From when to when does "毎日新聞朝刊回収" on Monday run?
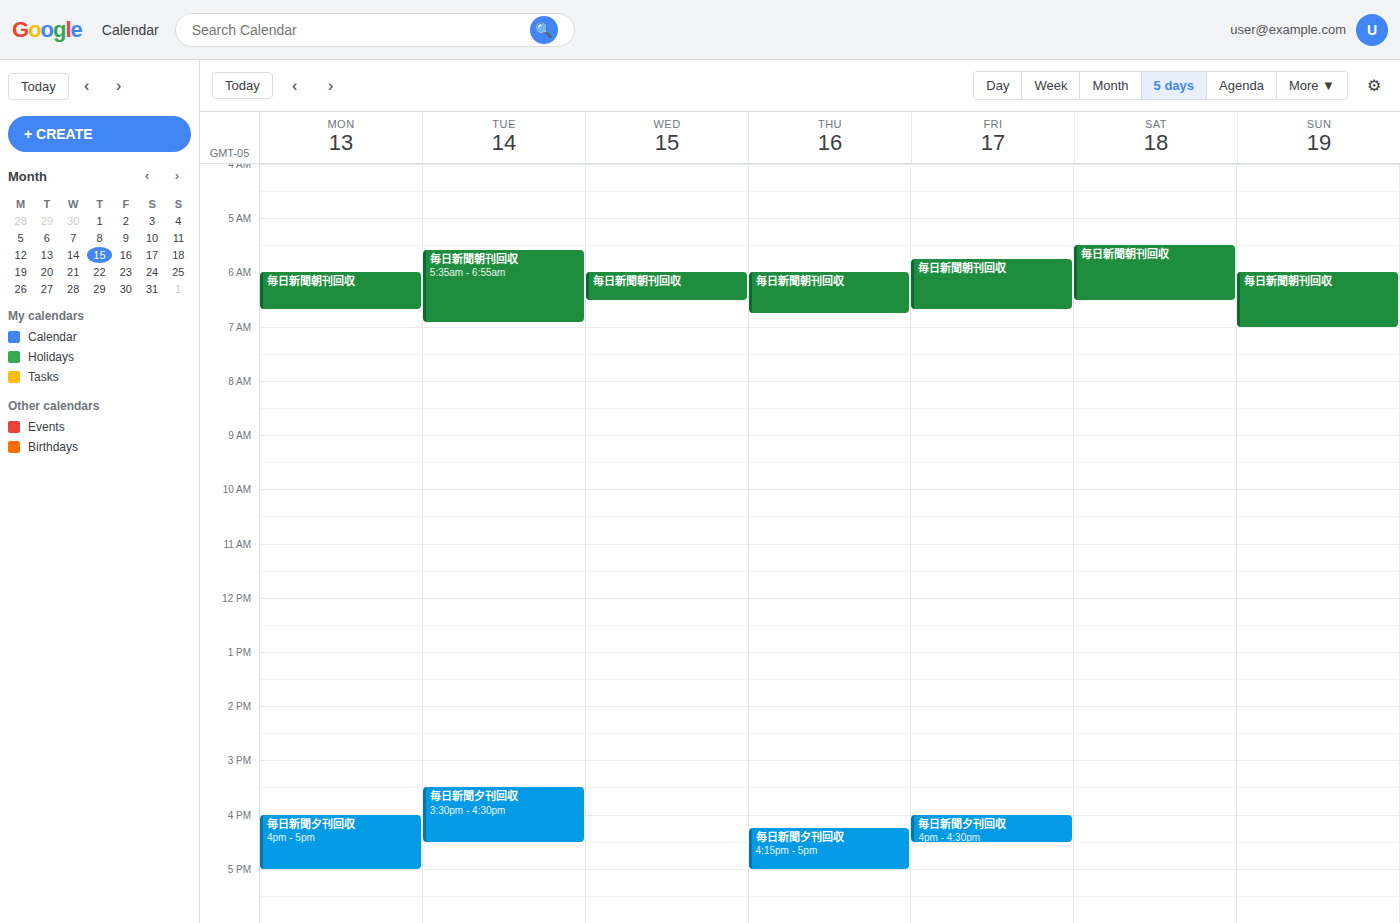
6:00 AM to 6:40 AM